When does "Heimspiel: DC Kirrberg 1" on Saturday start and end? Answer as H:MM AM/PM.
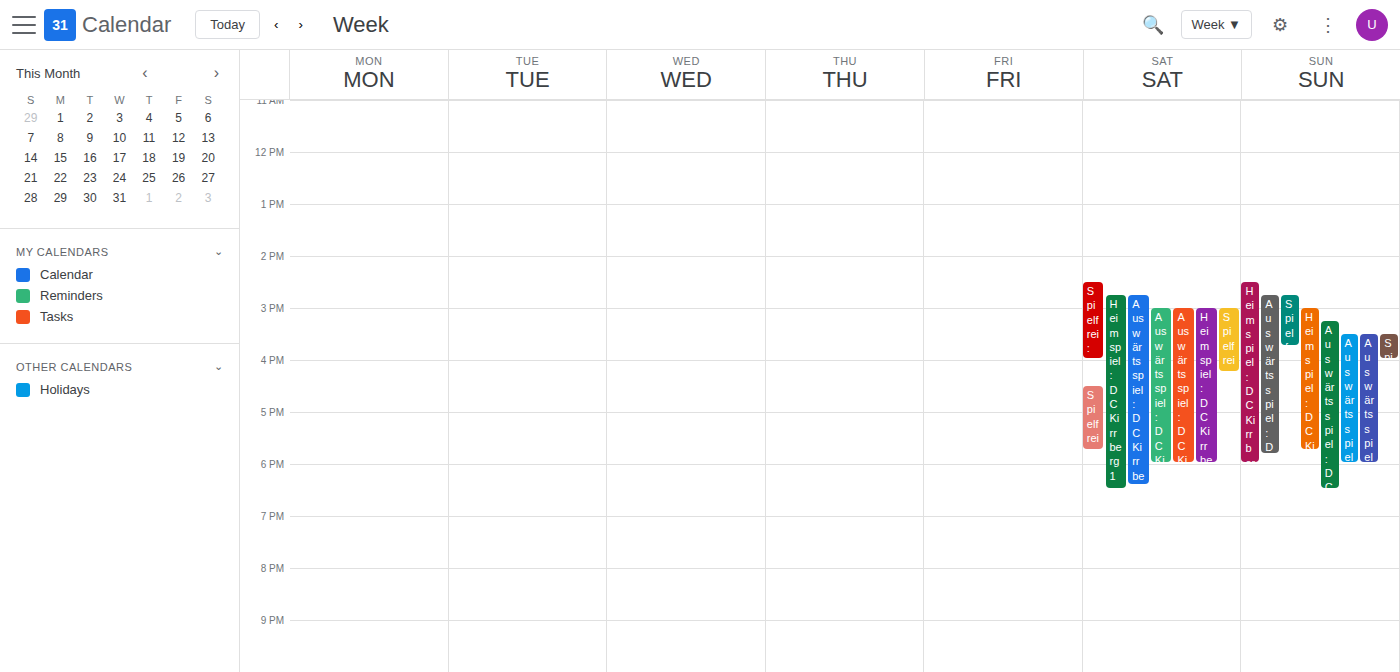
2:45 PM to 6:30 PM